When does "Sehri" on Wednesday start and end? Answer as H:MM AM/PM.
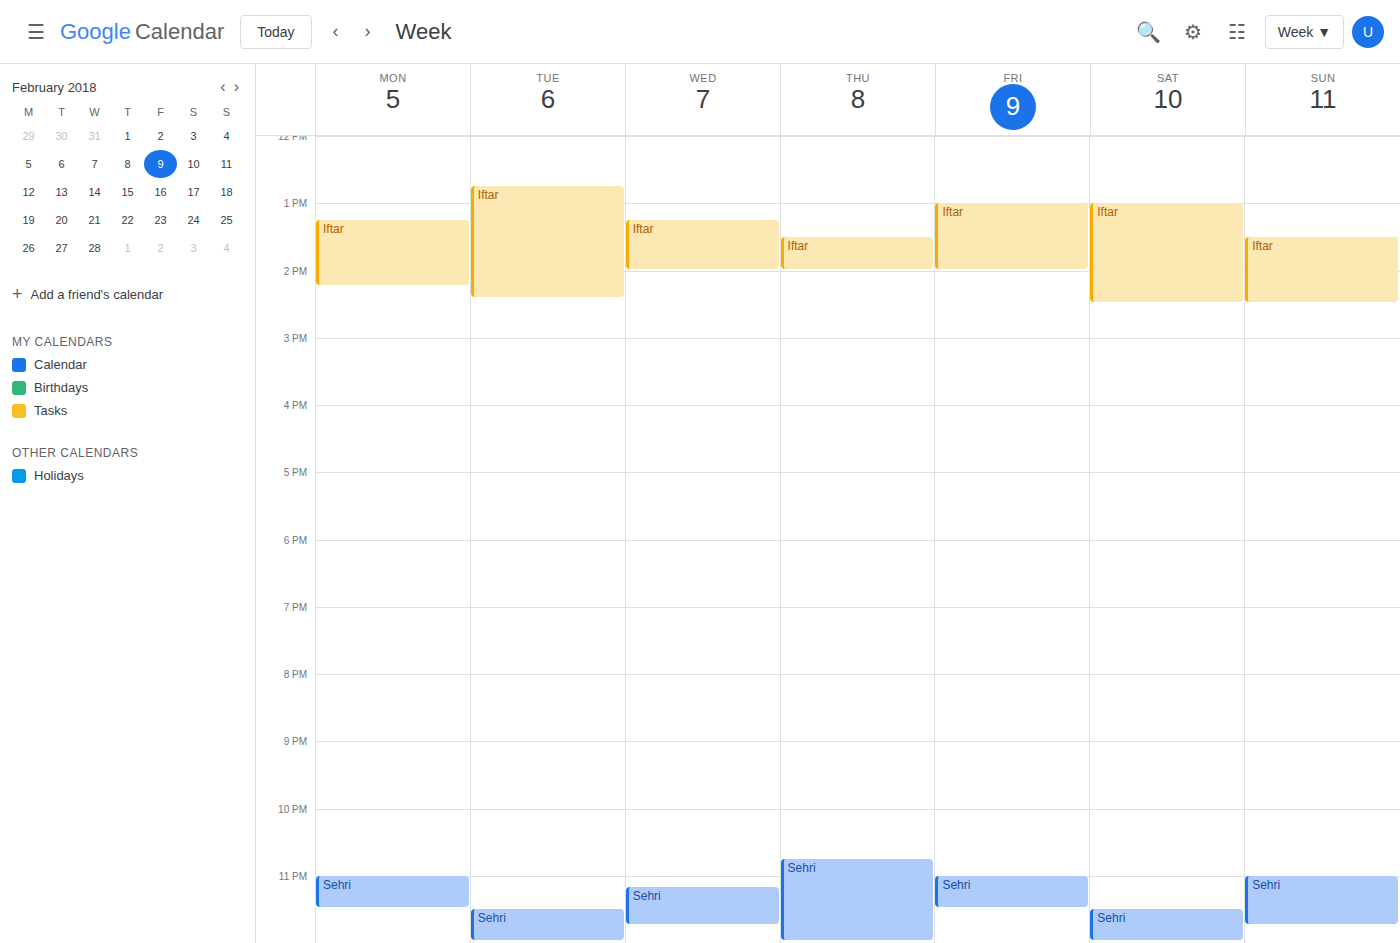
11:10 PM to 11:45 PM